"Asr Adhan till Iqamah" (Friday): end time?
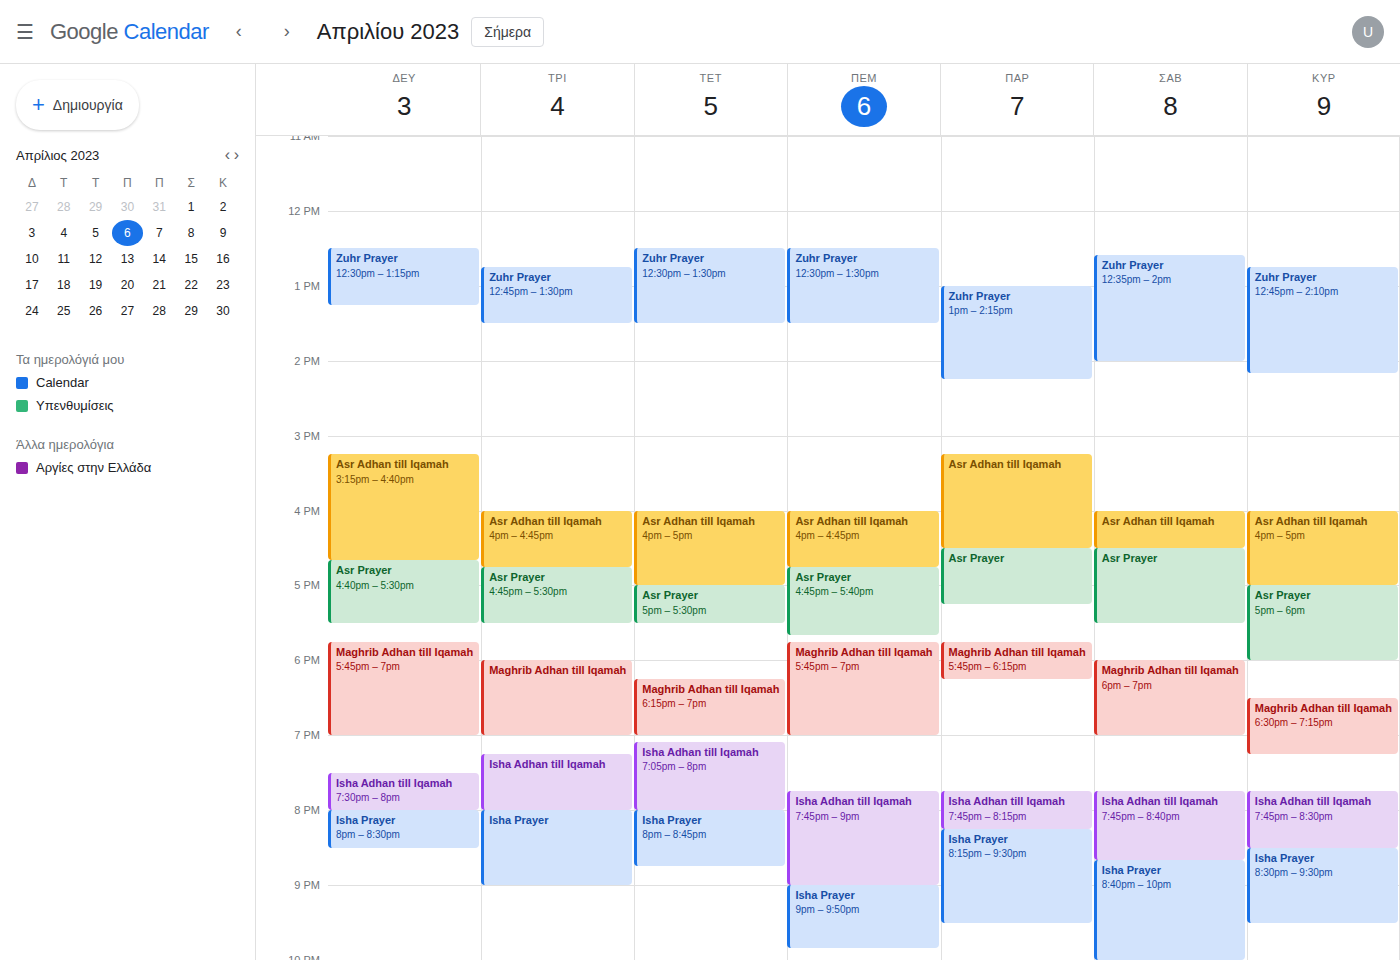
4:30 PM